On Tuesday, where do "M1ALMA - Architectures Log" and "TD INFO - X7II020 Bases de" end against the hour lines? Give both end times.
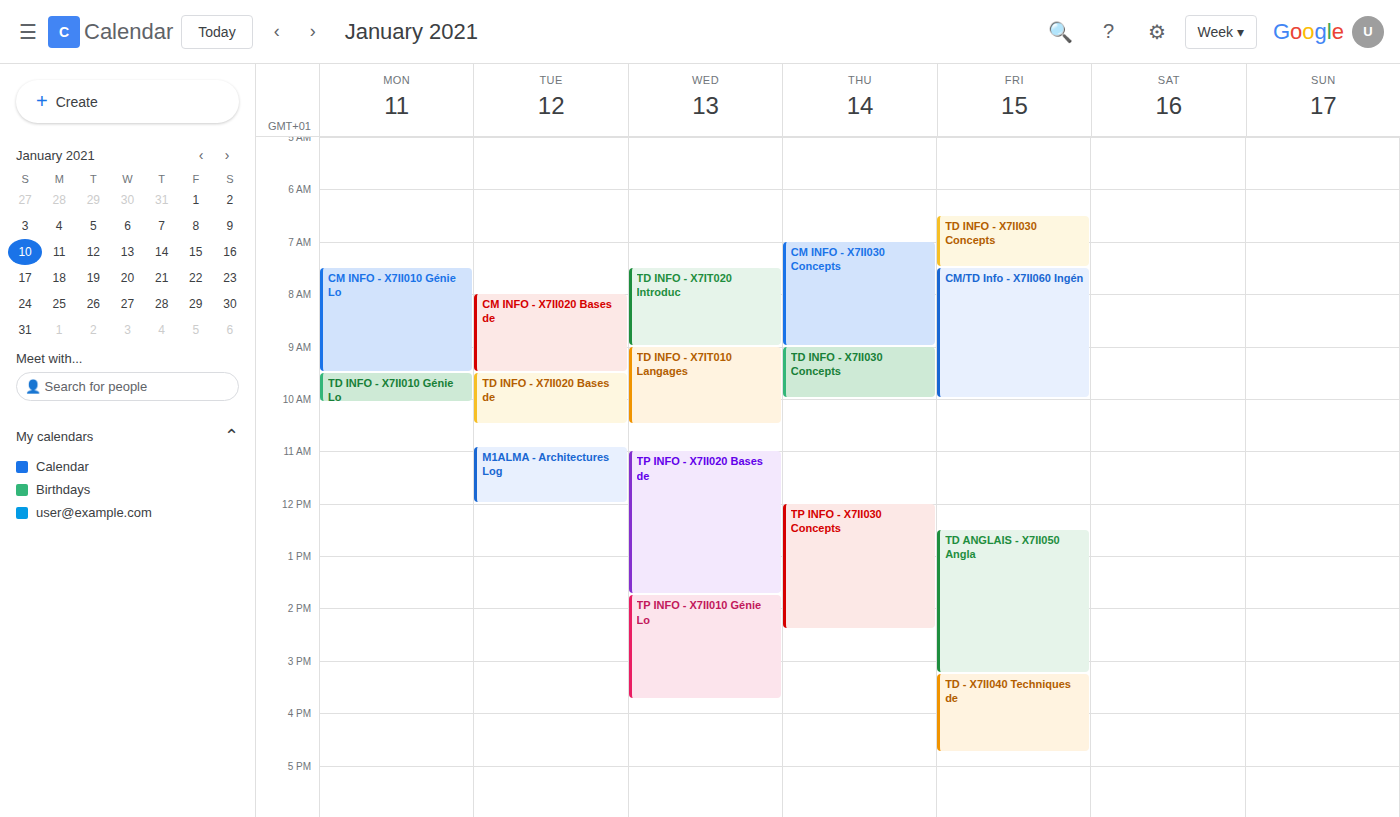
"M1ALMA - Architectures Log": 12:00, exactly on the 12:00 line. "TD INFO - X7II020 Bases de": 10:30, halfway between the 10:00 and 11:00 lines.